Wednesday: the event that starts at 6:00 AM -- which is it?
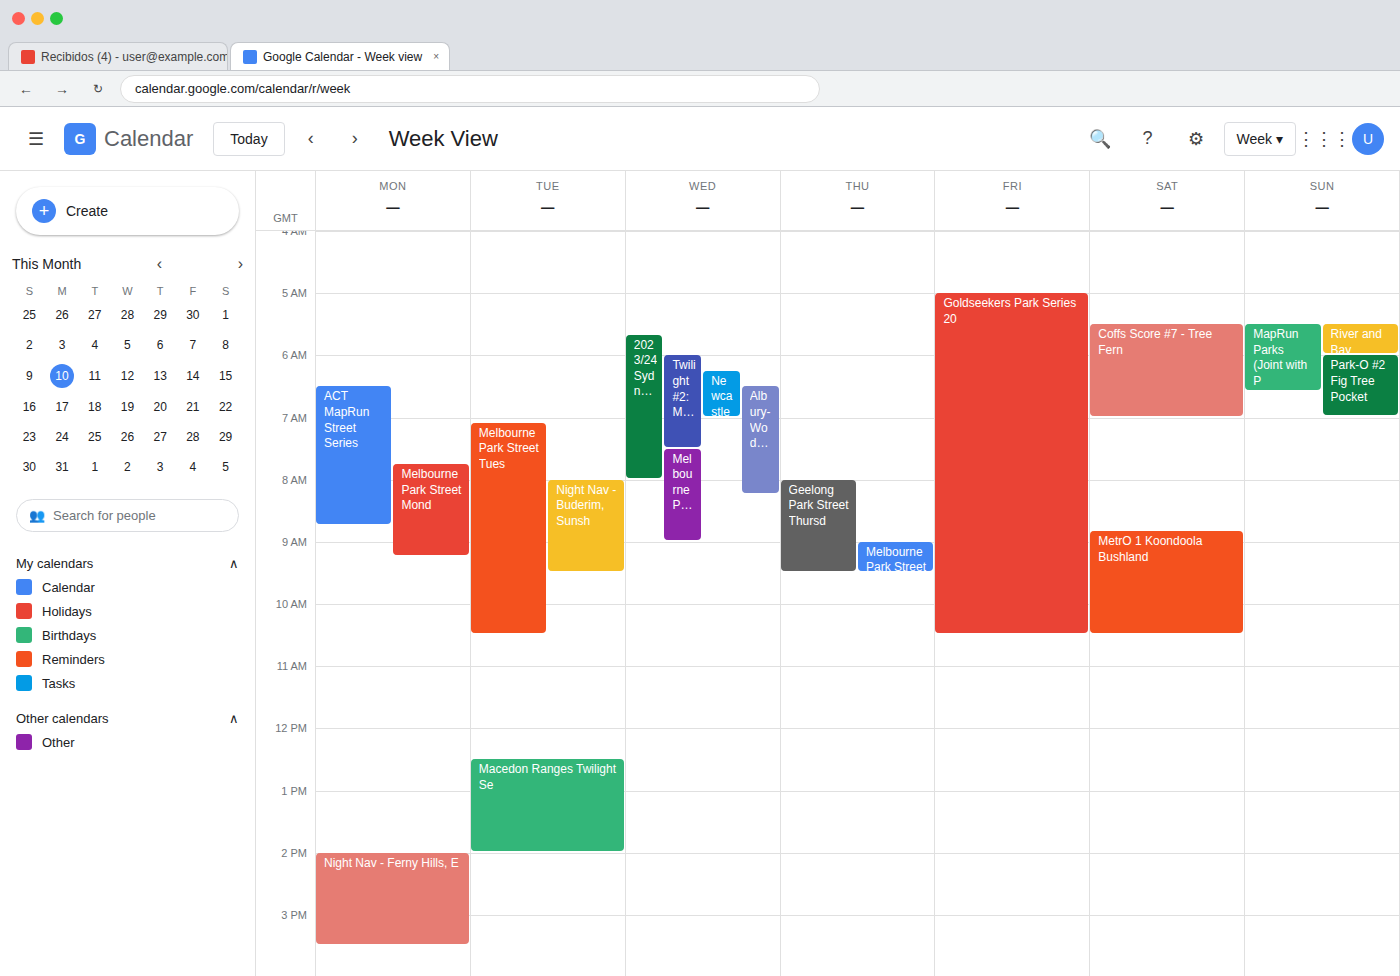
"Twilight #2: Moran Oval, N"